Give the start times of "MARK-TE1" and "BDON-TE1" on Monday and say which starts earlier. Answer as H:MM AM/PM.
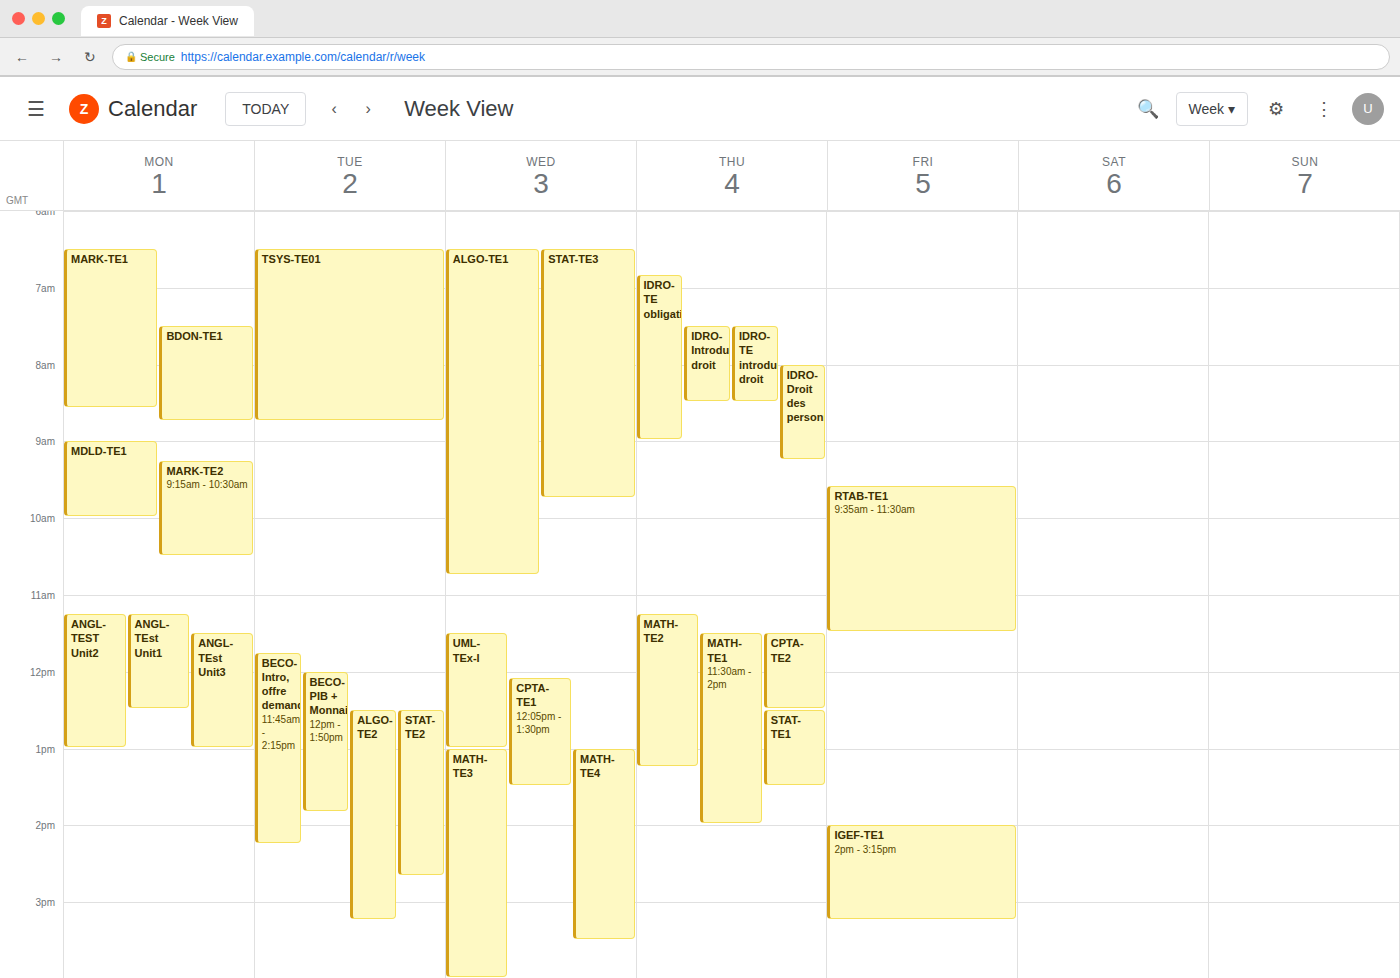
"MARK-TE1" 6:30 AM; "BDON-TE1" 7:30 AM.